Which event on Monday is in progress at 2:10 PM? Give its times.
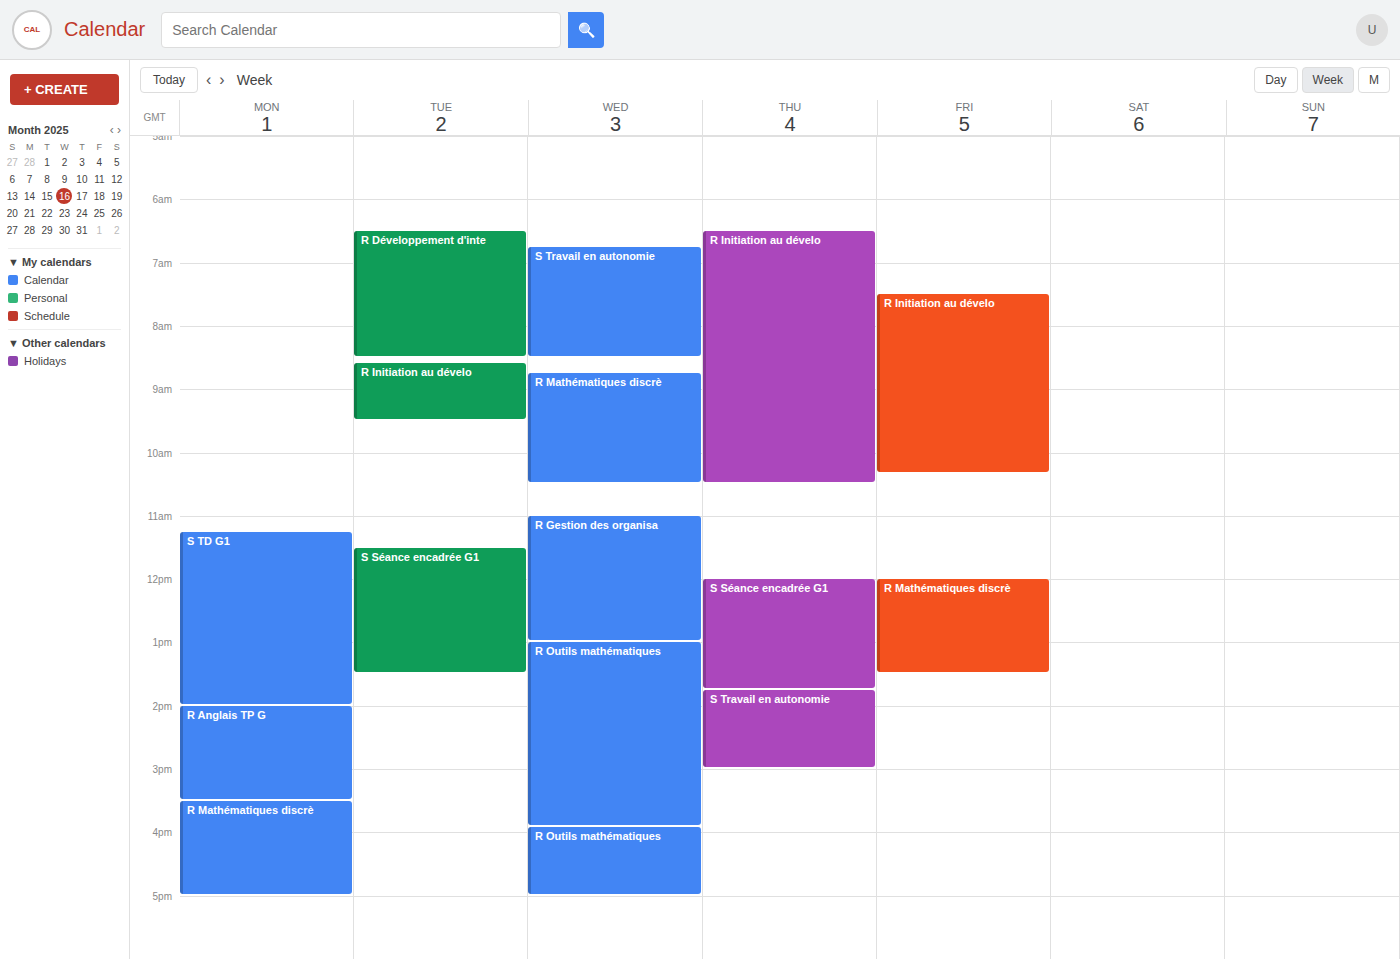
"R Anglais TP G", 2:00 PM to 3:30 PM